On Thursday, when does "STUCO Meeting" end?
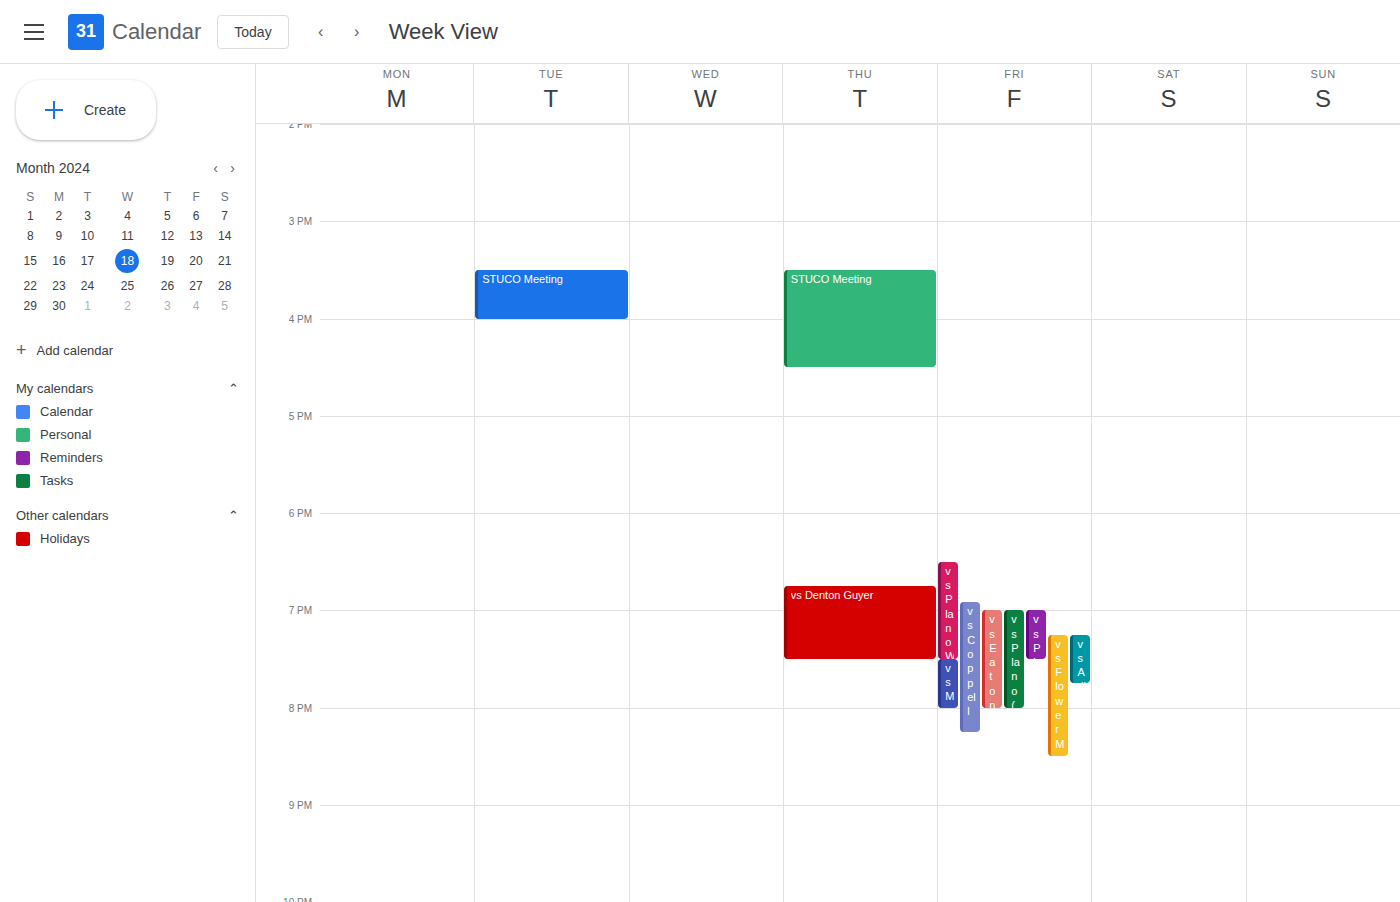
4:30 PM